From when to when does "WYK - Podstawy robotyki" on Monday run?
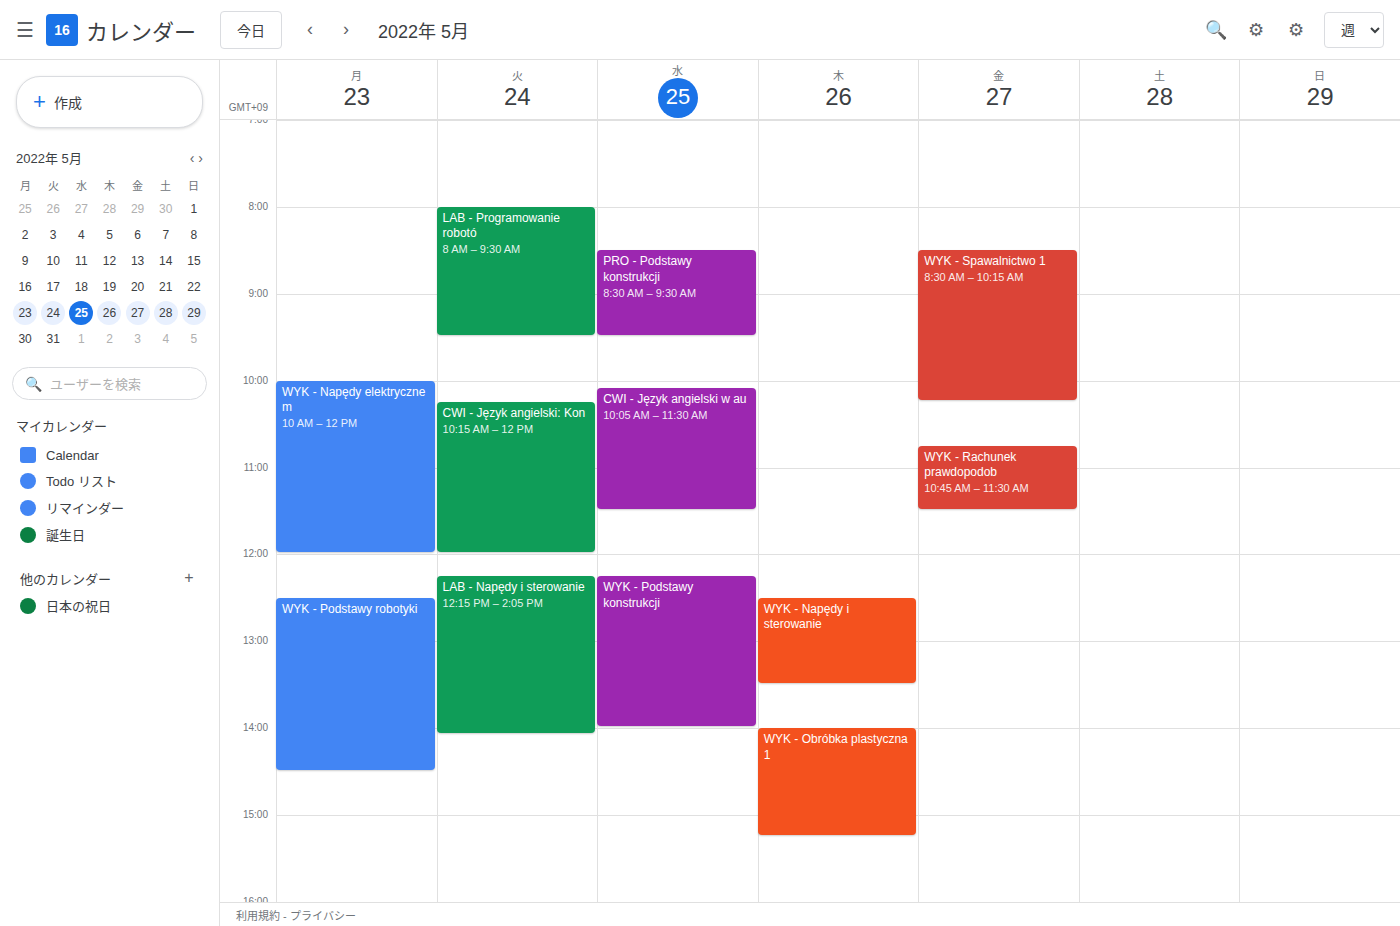
12:30 PM to 2:30 PM